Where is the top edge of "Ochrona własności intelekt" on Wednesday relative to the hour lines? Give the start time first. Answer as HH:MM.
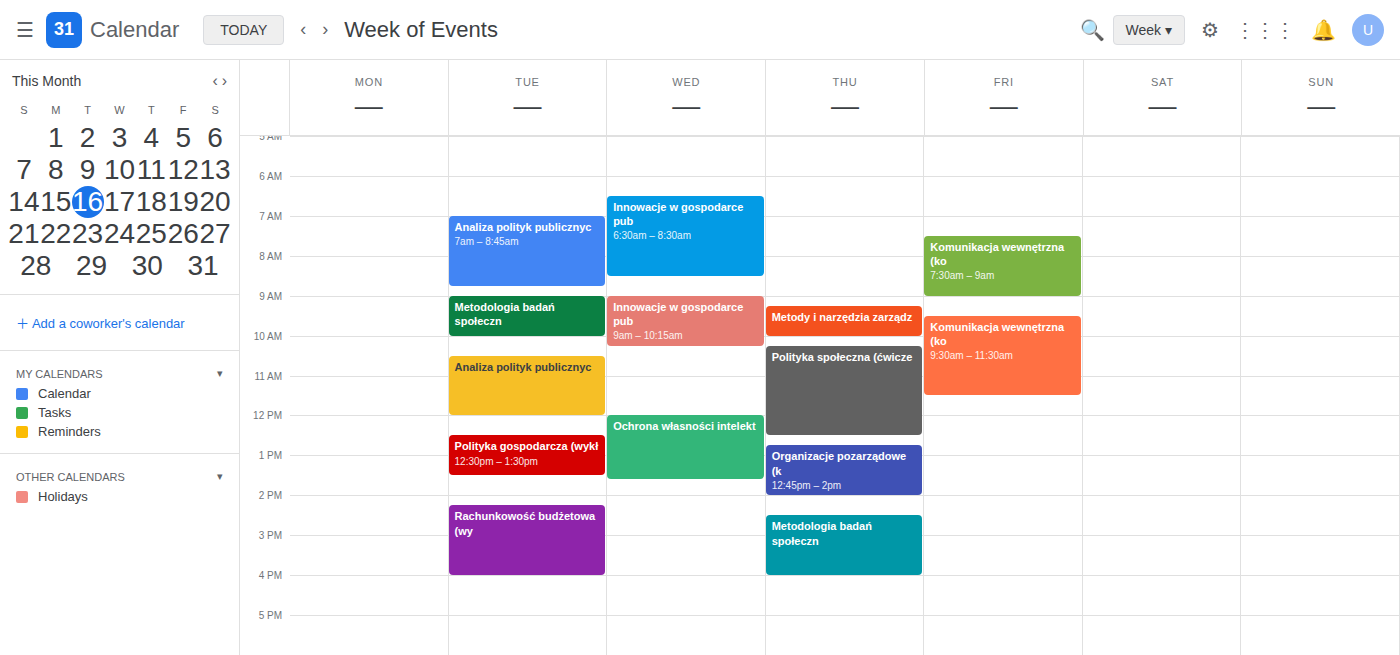
12:00 -- exactly on the 12:00 line.